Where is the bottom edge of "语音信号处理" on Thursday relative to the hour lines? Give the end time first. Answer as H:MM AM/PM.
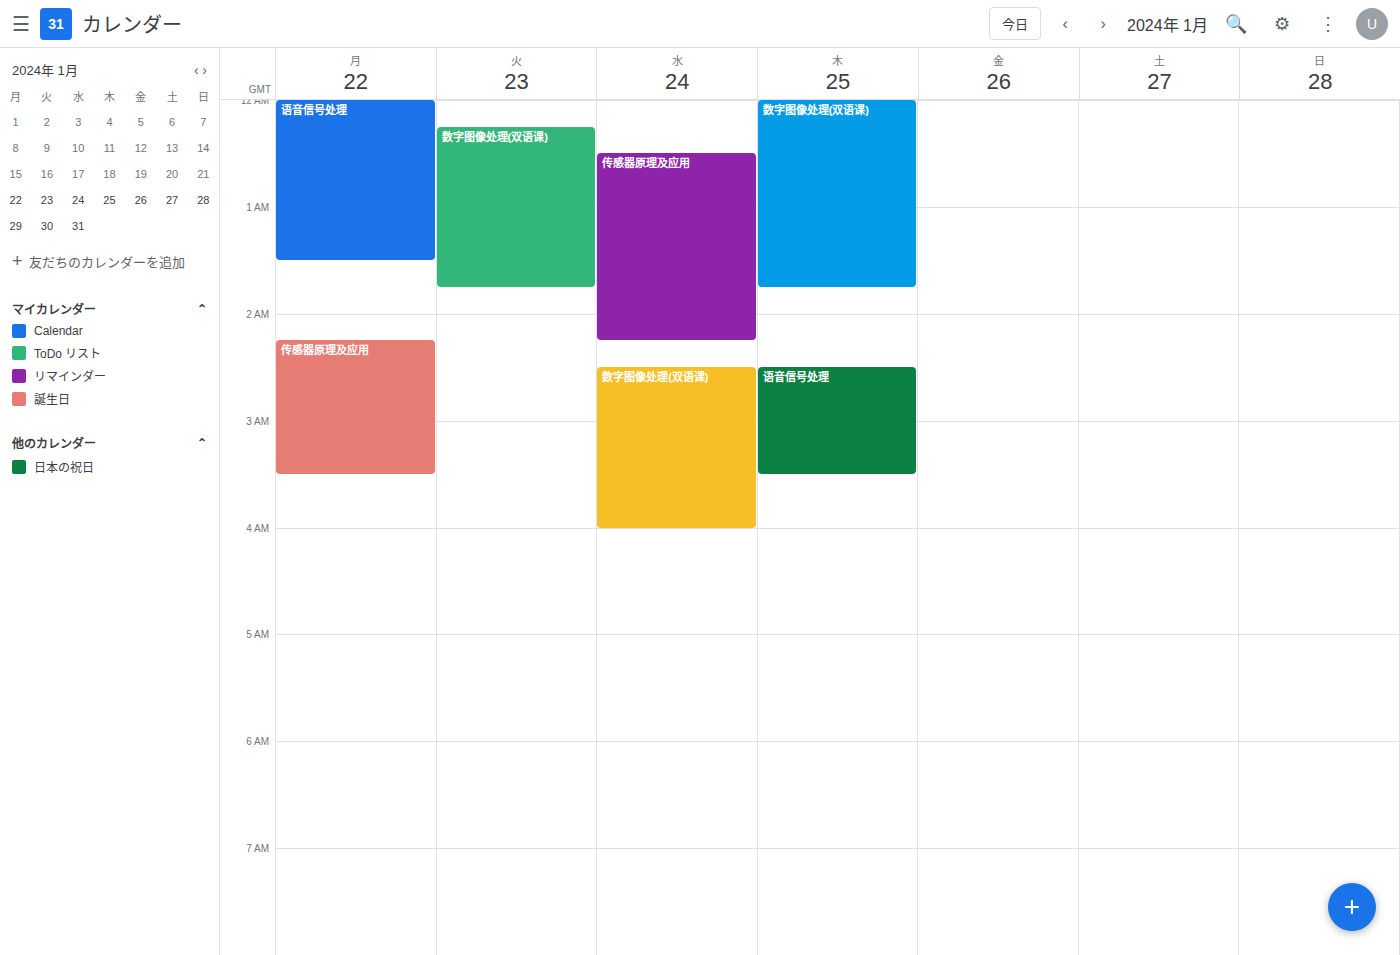
3:30 AM -- halfway between the 3 AM and 4 AM lines.